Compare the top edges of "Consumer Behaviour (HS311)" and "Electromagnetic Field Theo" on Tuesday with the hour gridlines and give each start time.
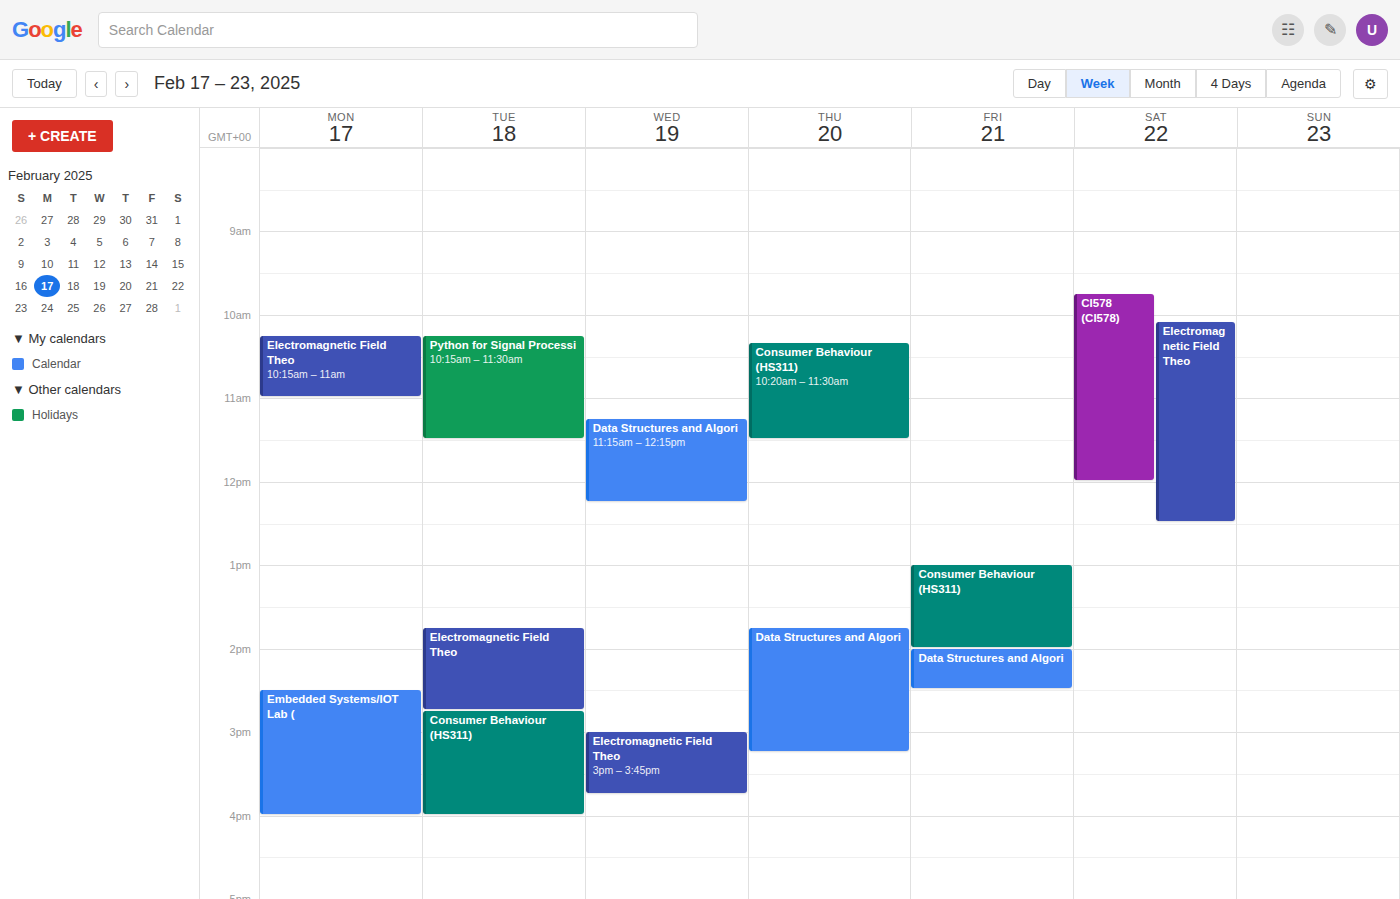
"Consumer Behaviour (HS311)": 2:45 PM, neither: three quarters of the way from the 2 PM line to the 3 PM line. "Electromagnetic Field Theo": 1:45 PM, neither: three quarters of the way from the 1 PM line to the 2 PM line.